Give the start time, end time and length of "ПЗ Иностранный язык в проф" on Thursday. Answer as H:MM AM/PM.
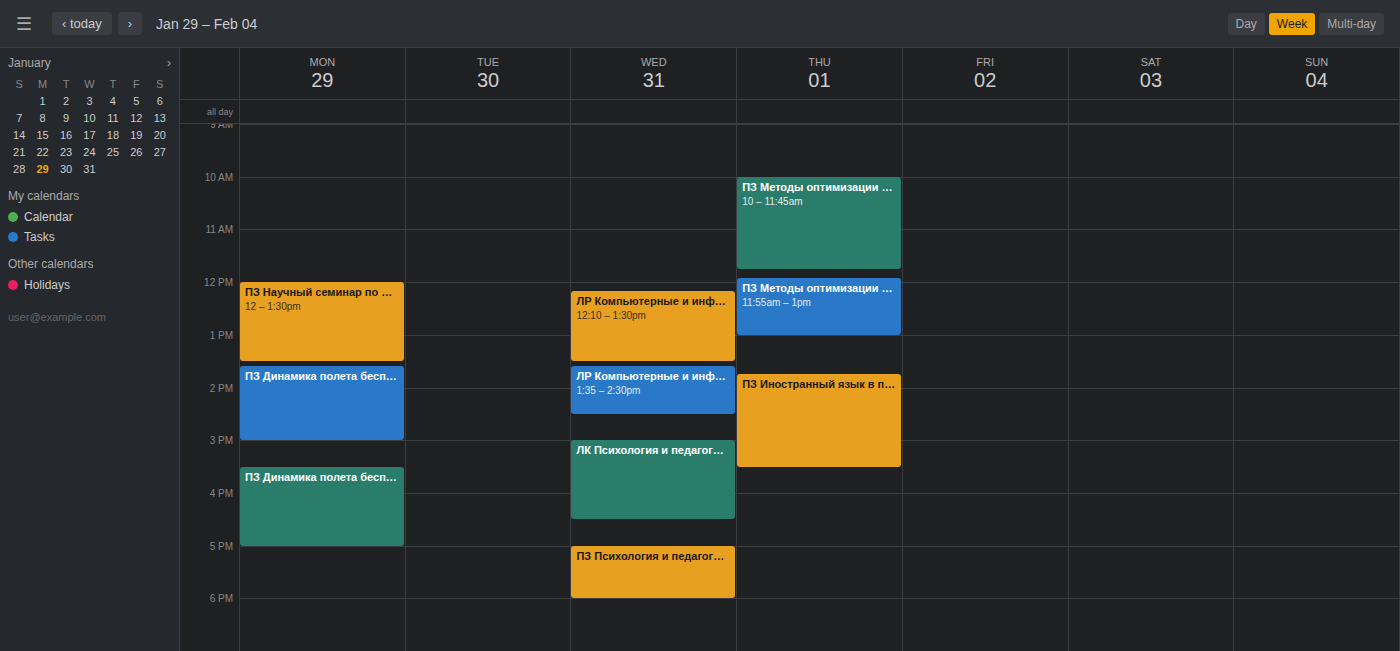
1:45 PM to 3:30 PM, 1 hour 45 minutes